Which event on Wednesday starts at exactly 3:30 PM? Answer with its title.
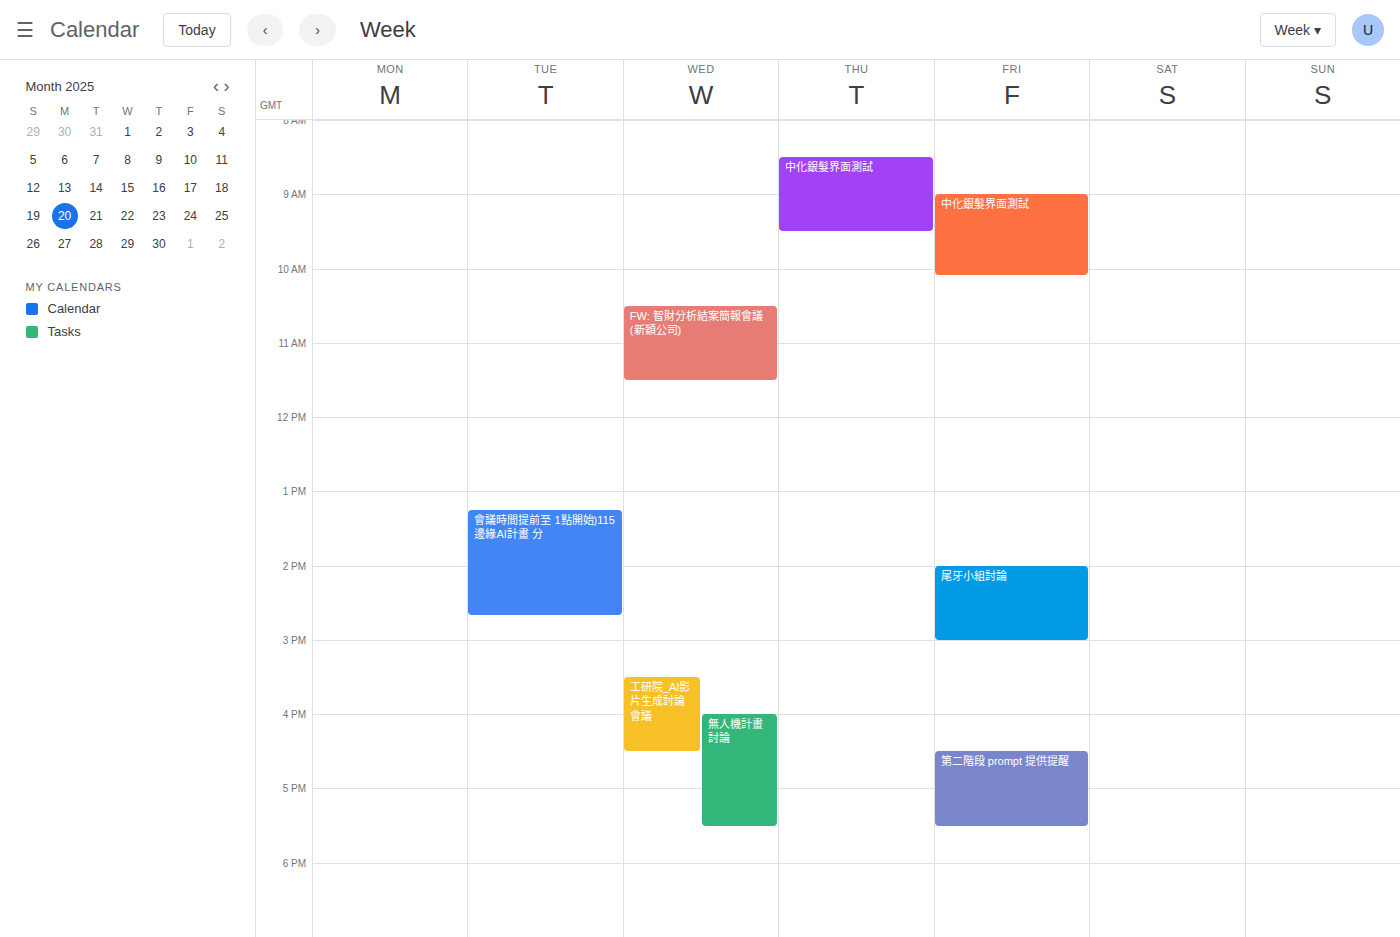
"工研院_AI影片生成討論會議"